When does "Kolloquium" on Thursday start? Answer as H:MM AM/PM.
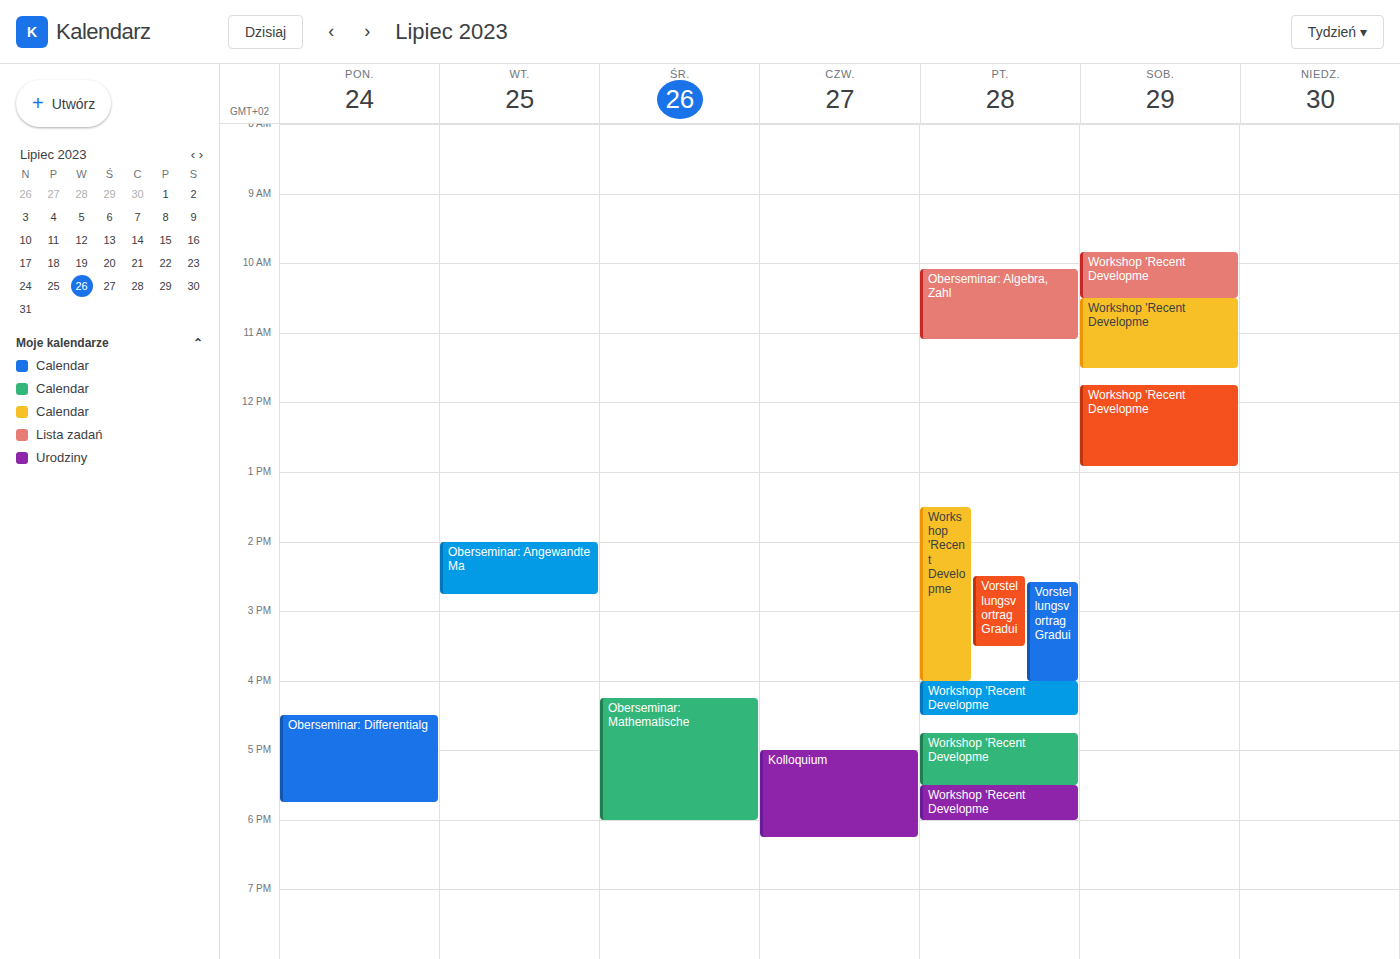
5:00 PM